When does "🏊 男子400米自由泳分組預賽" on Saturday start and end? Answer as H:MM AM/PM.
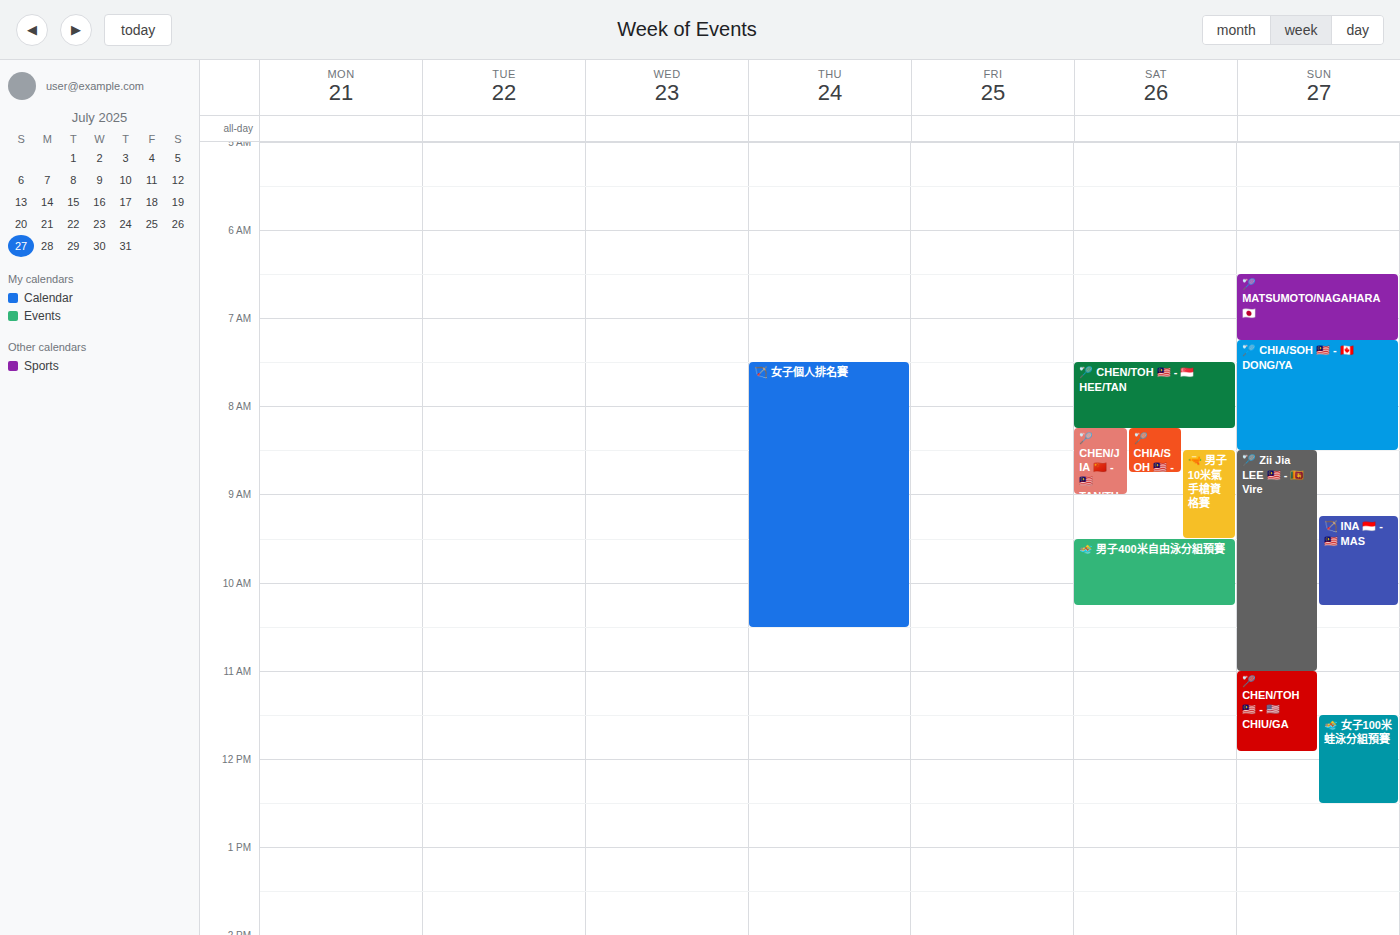
9:30 AM to 10:15 AM